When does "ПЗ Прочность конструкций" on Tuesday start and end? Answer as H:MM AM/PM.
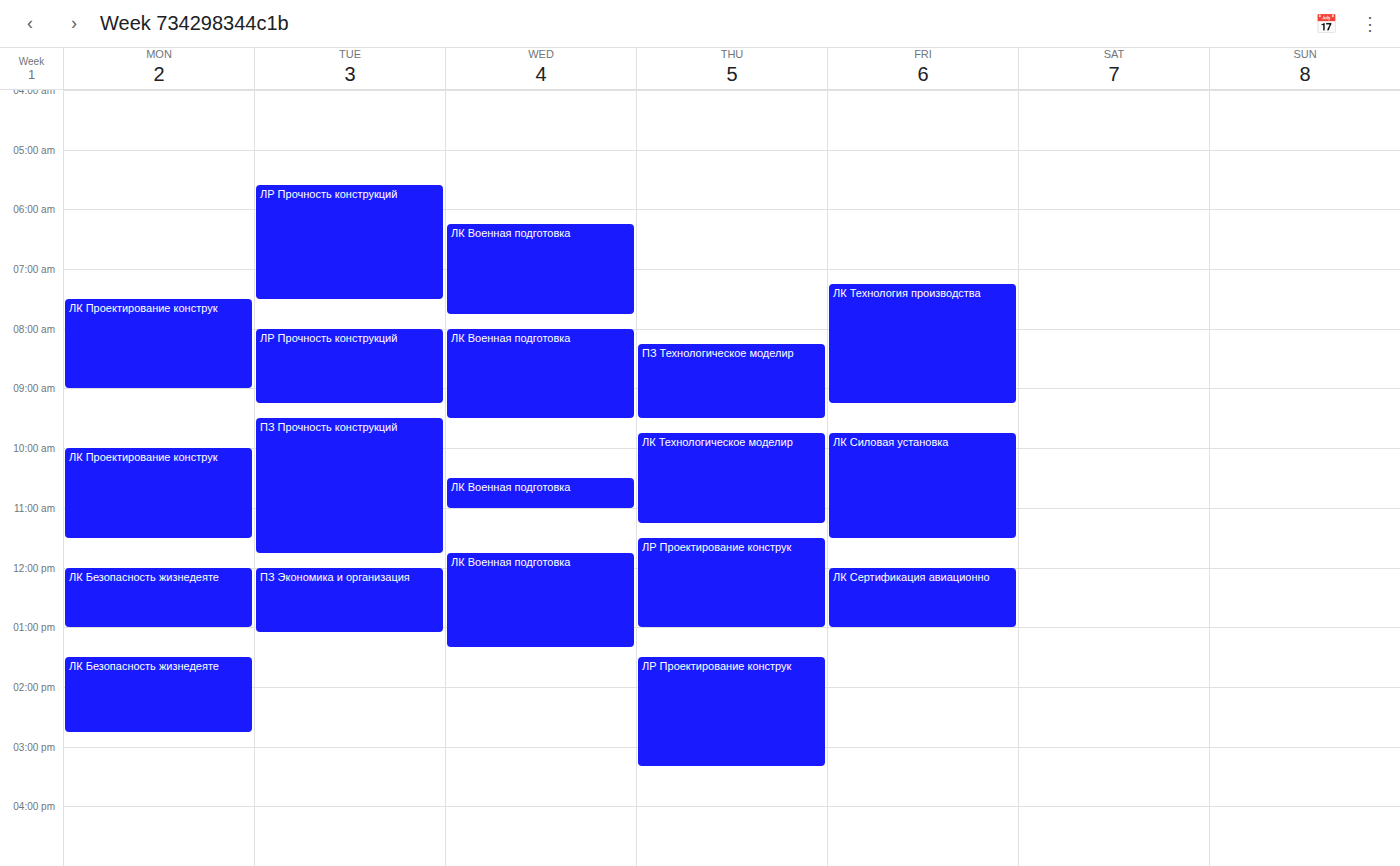
9:30 AM to 11:45 AM